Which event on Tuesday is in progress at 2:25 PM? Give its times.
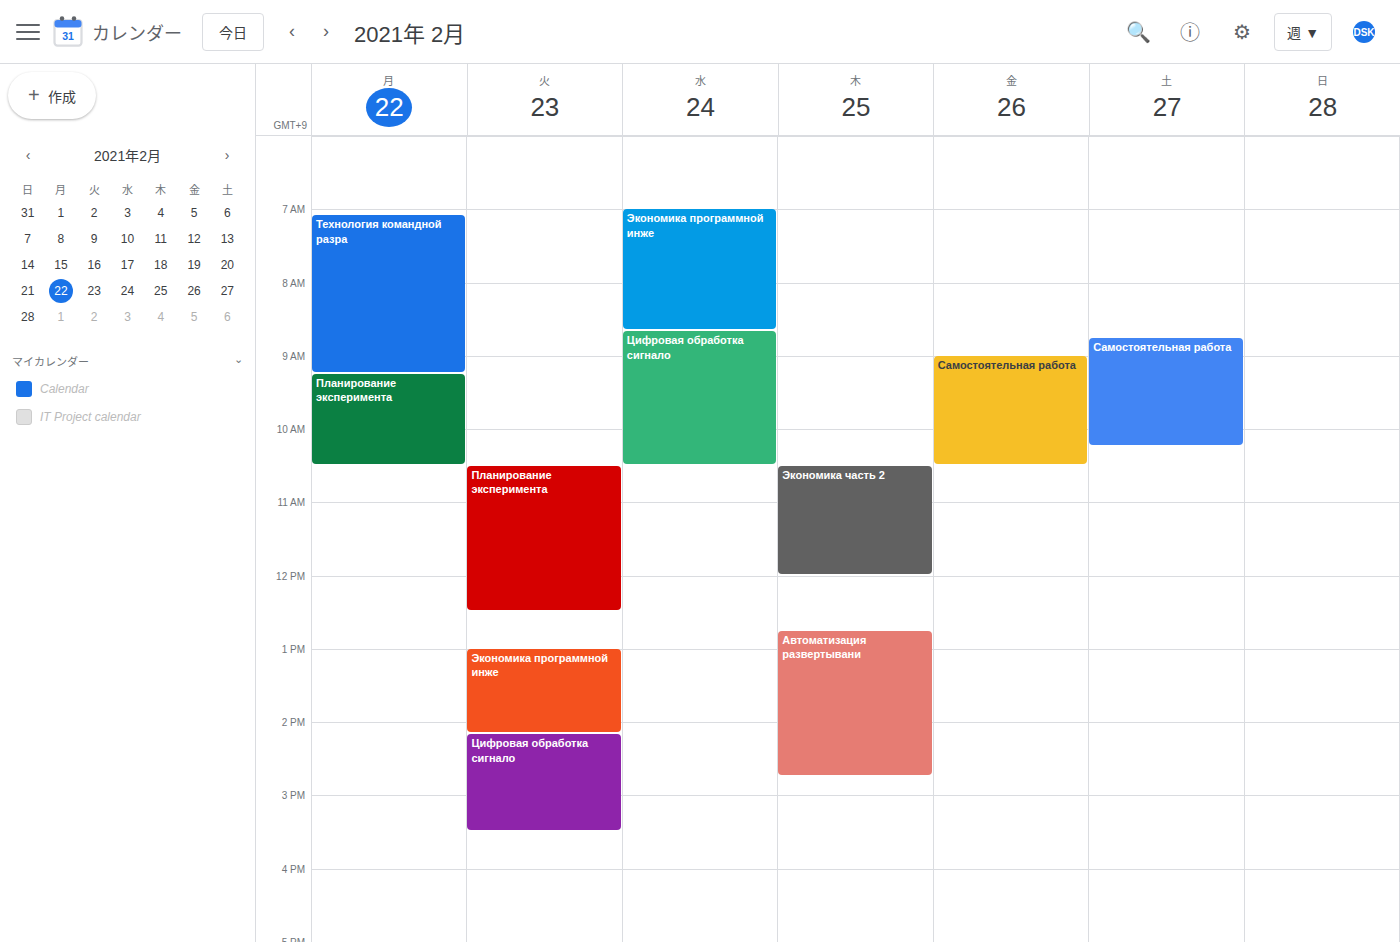
"Цифровая обработка сигнало", 2:10 PM to 3:30 PM